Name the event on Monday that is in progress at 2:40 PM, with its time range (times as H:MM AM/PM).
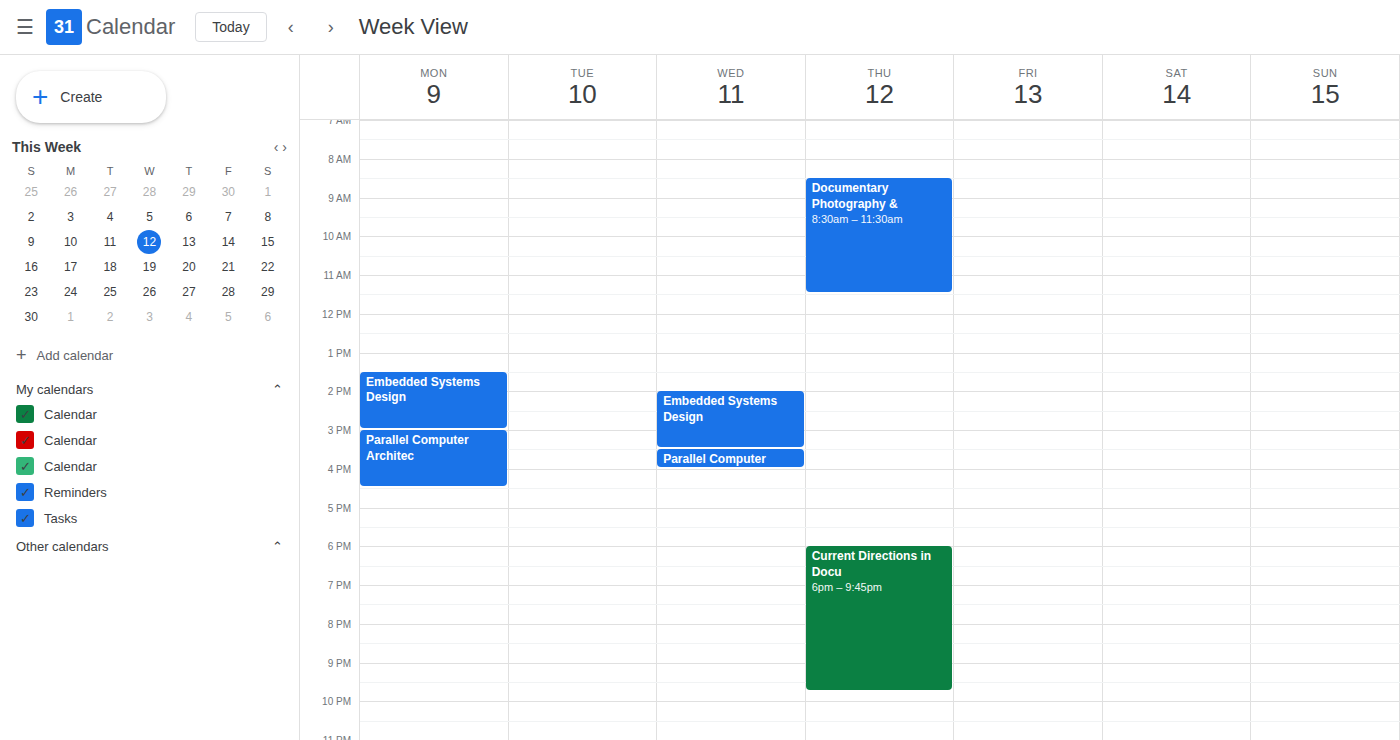
"Embedded Systems Design", 1:30 PM to 3:00 PM